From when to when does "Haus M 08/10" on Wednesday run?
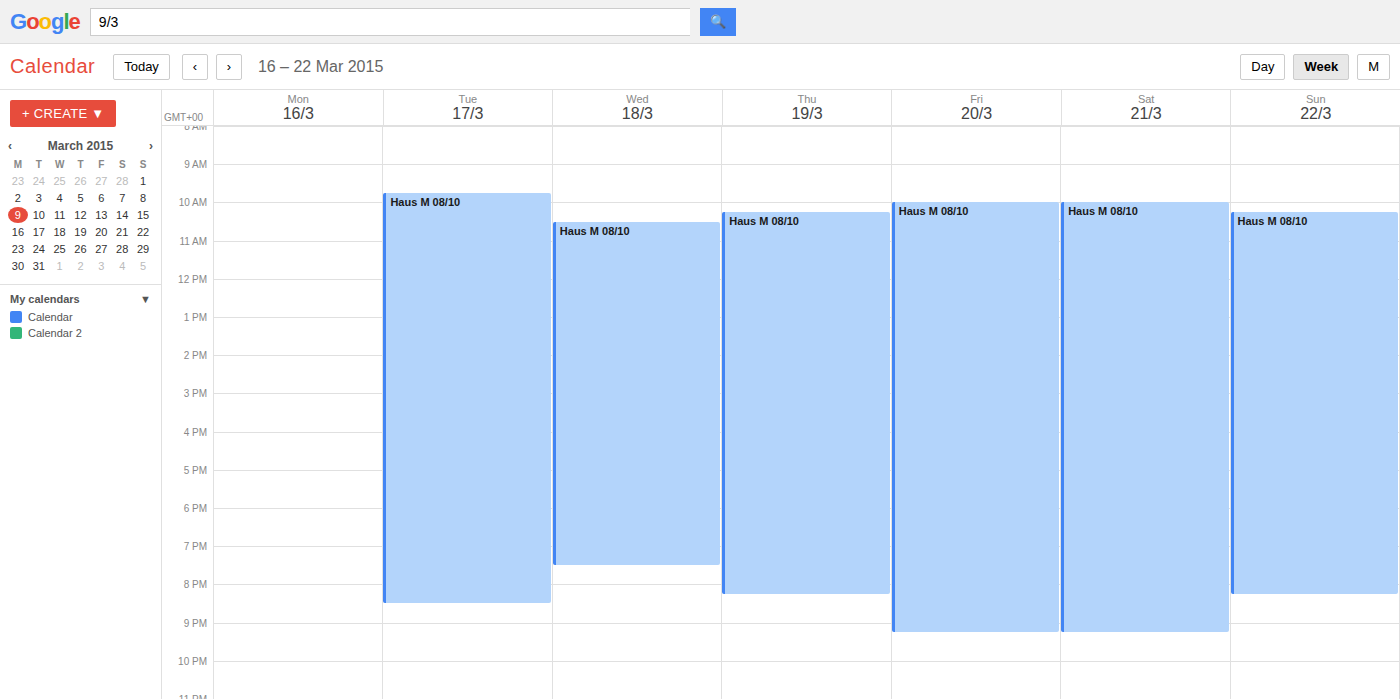
10:30 AM to 7:30 PM